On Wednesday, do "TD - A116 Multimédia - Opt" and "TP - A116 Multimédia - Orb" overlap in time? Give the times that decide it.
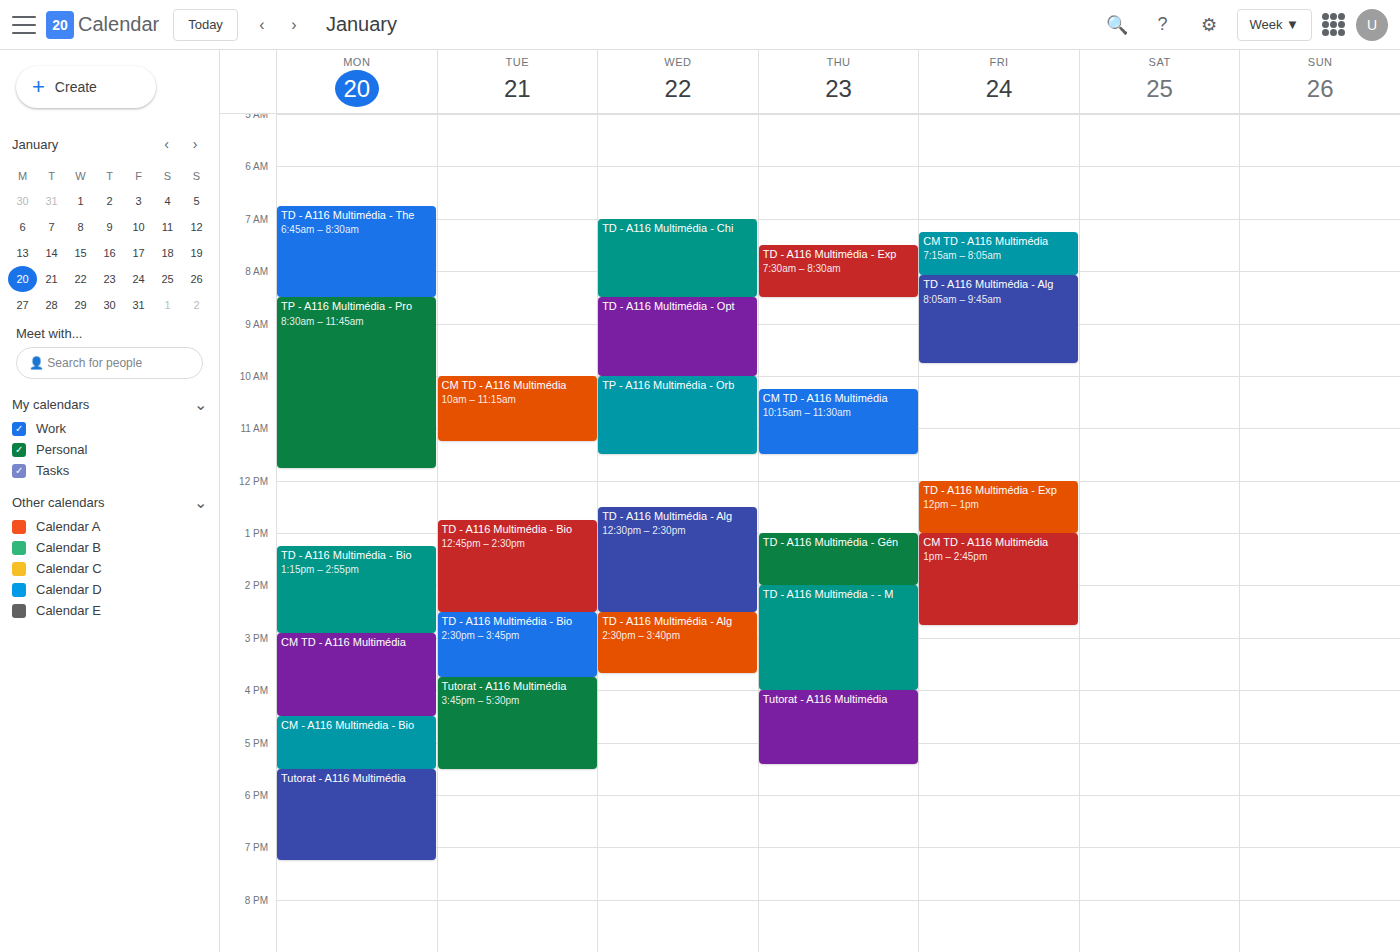
"TD - A116 Multimédia - Opt" ends at 10:00, exactly when "TP - A116 Multimédia - Orb" starts -- they touch but do not overlap.